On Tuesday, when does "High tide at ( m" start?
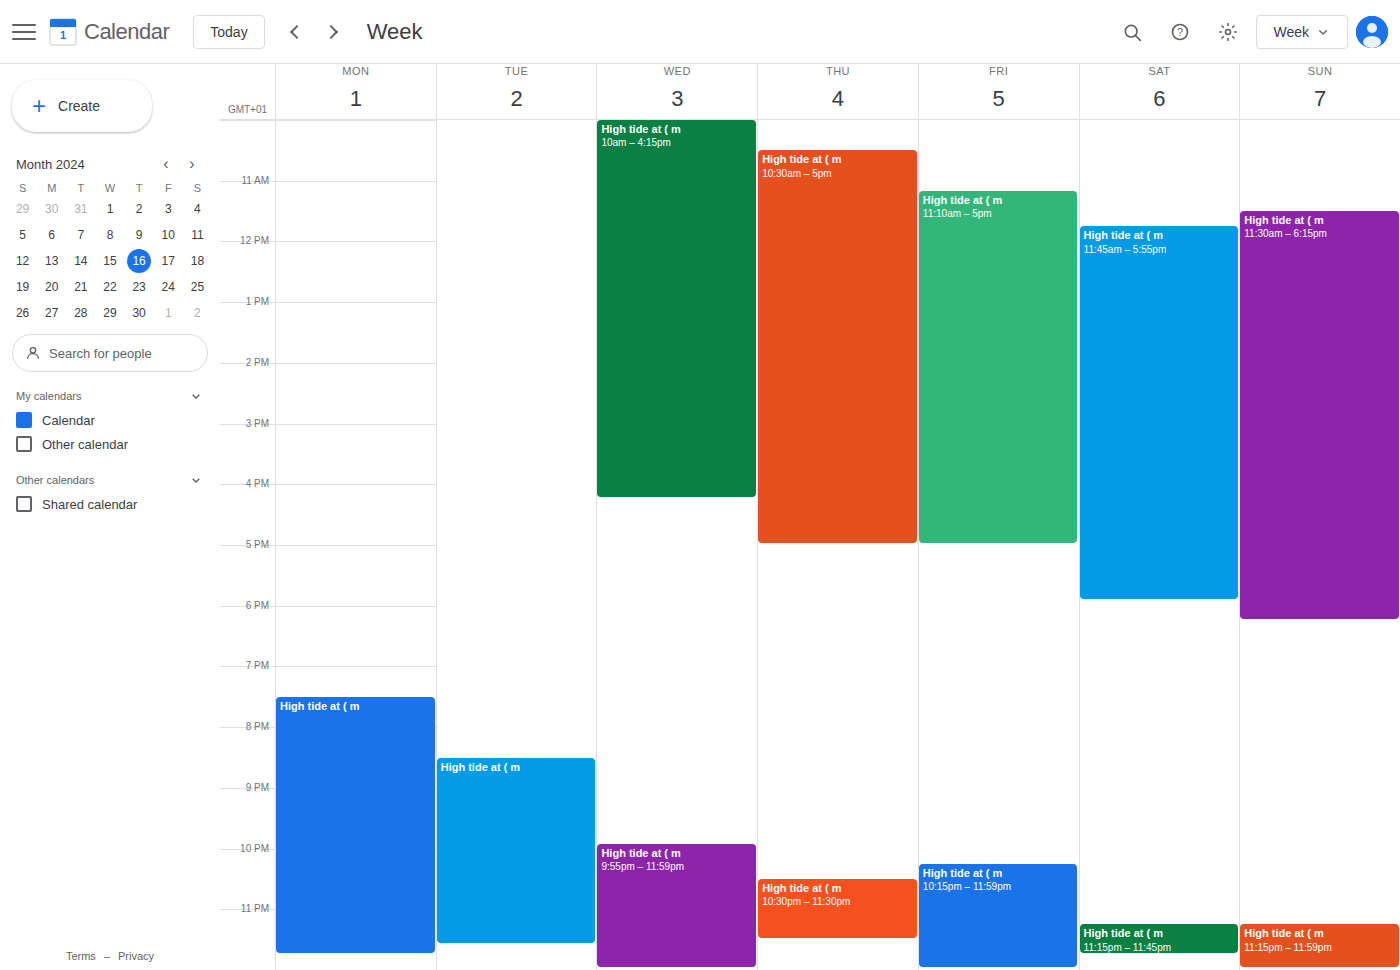
8:30 PM